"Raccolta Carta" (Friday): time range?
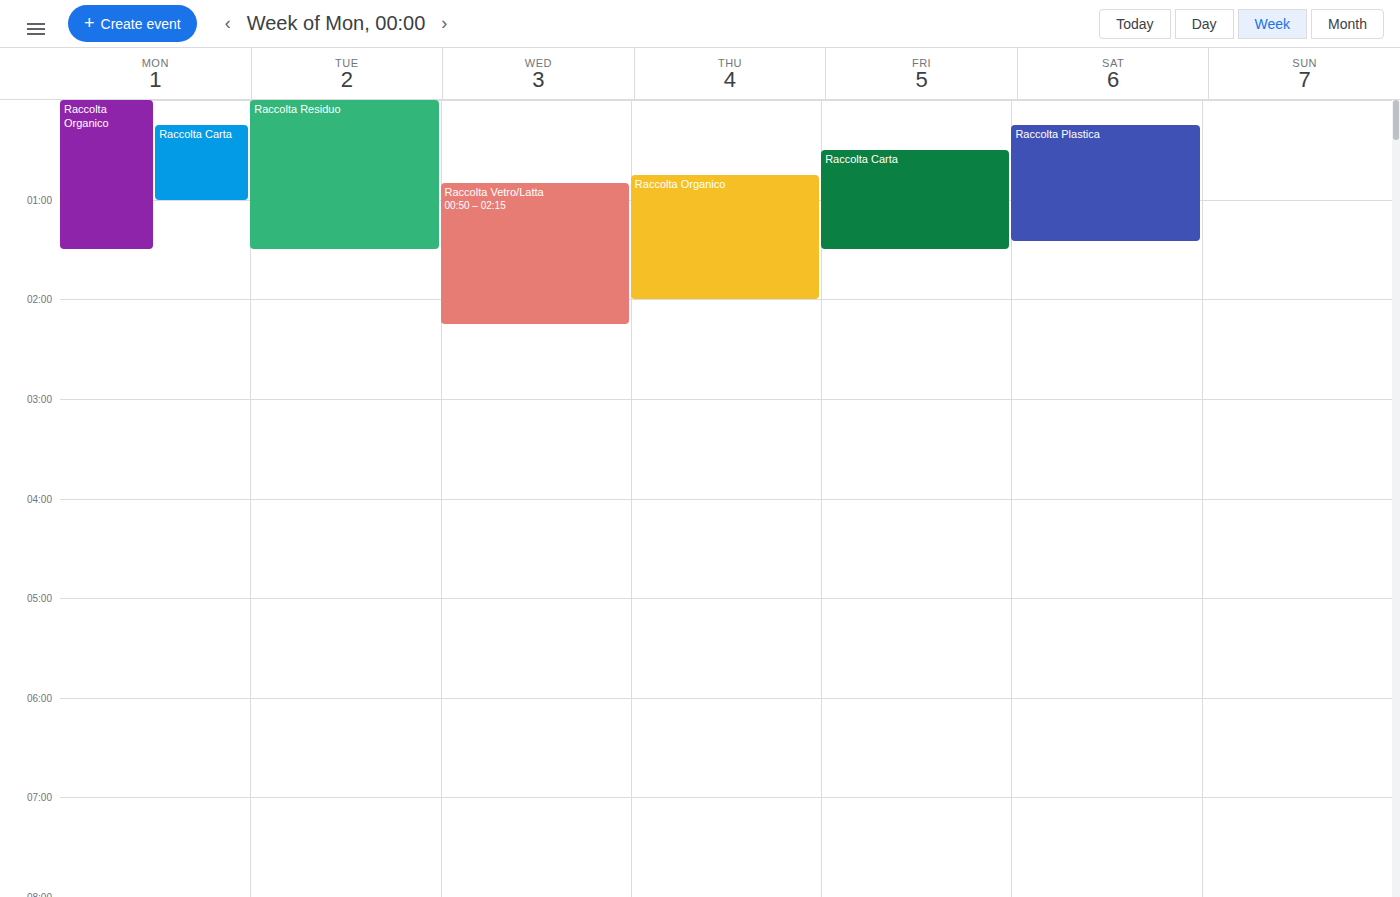
12:30 AM to 1:30 AM